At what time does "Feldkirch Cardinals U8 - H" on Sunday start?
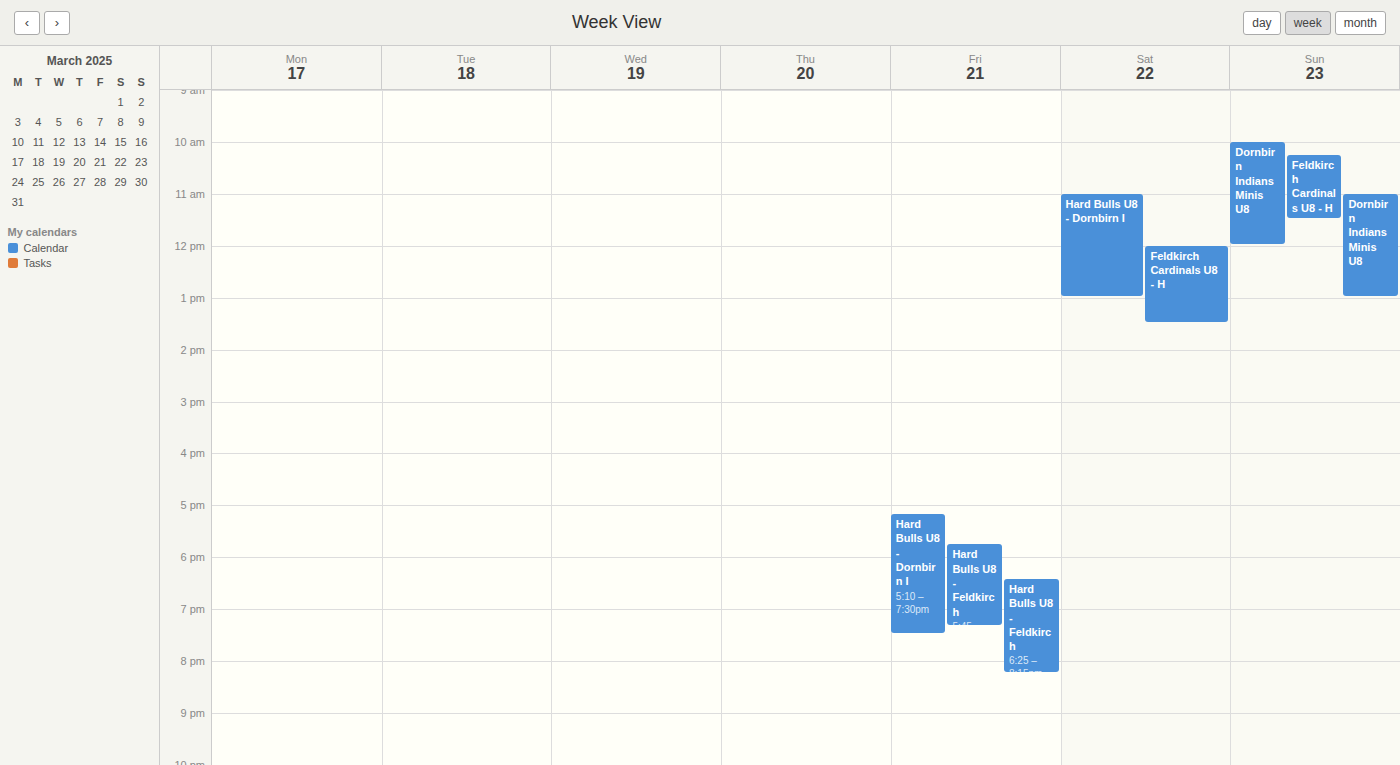
10:15